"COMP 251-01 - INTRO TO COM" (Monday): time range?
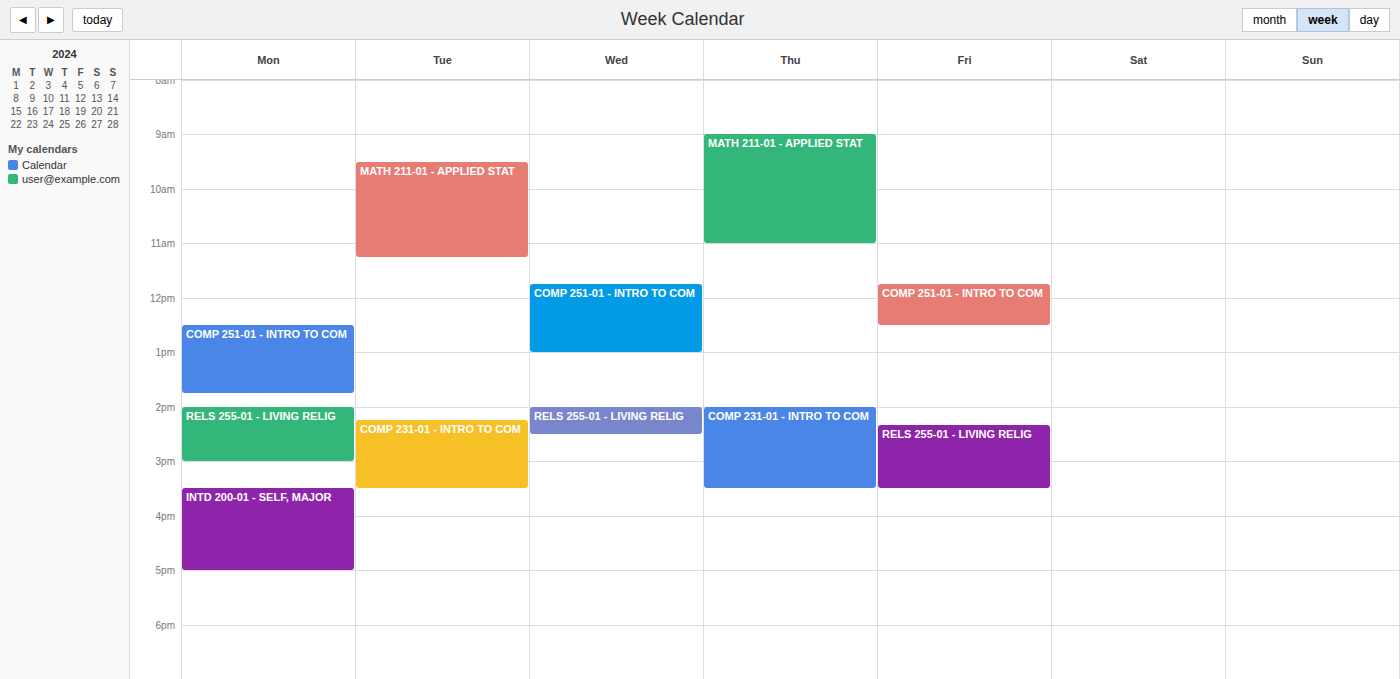
12:30 PM to 1:45 PM